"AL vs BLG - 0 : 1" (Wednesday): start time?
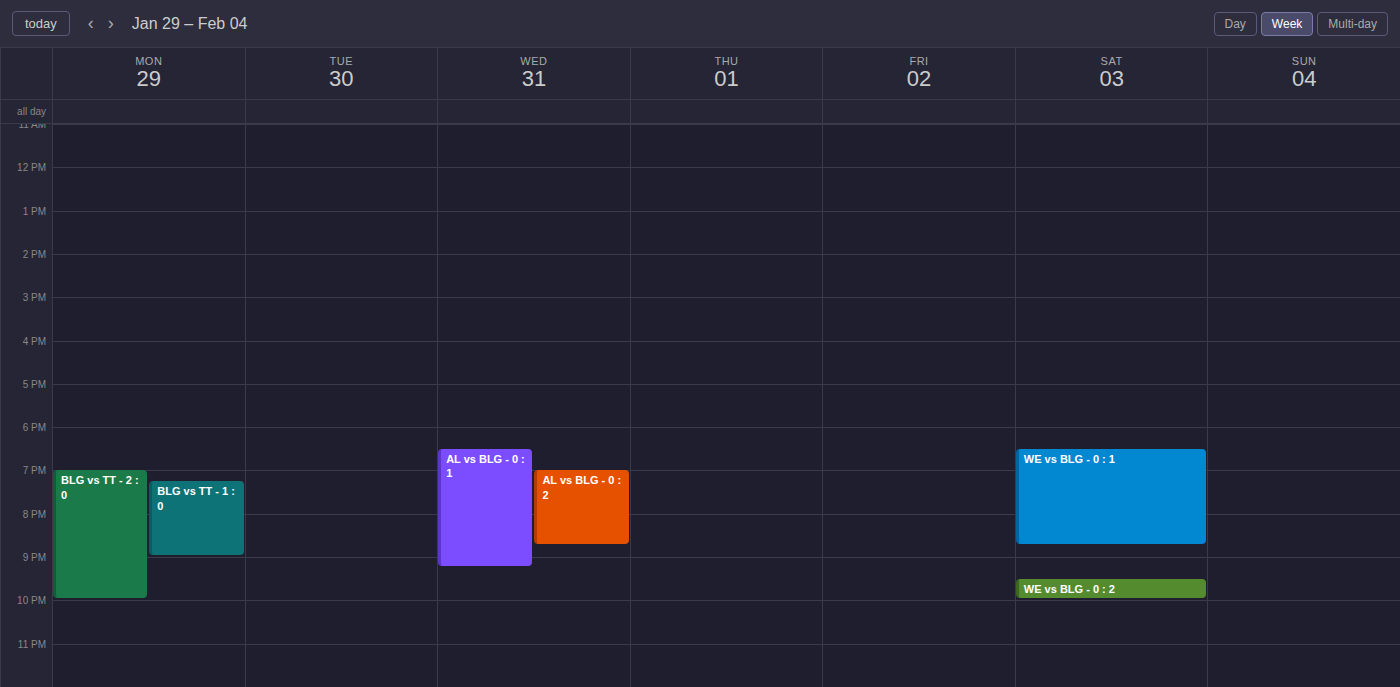
6:30 PM